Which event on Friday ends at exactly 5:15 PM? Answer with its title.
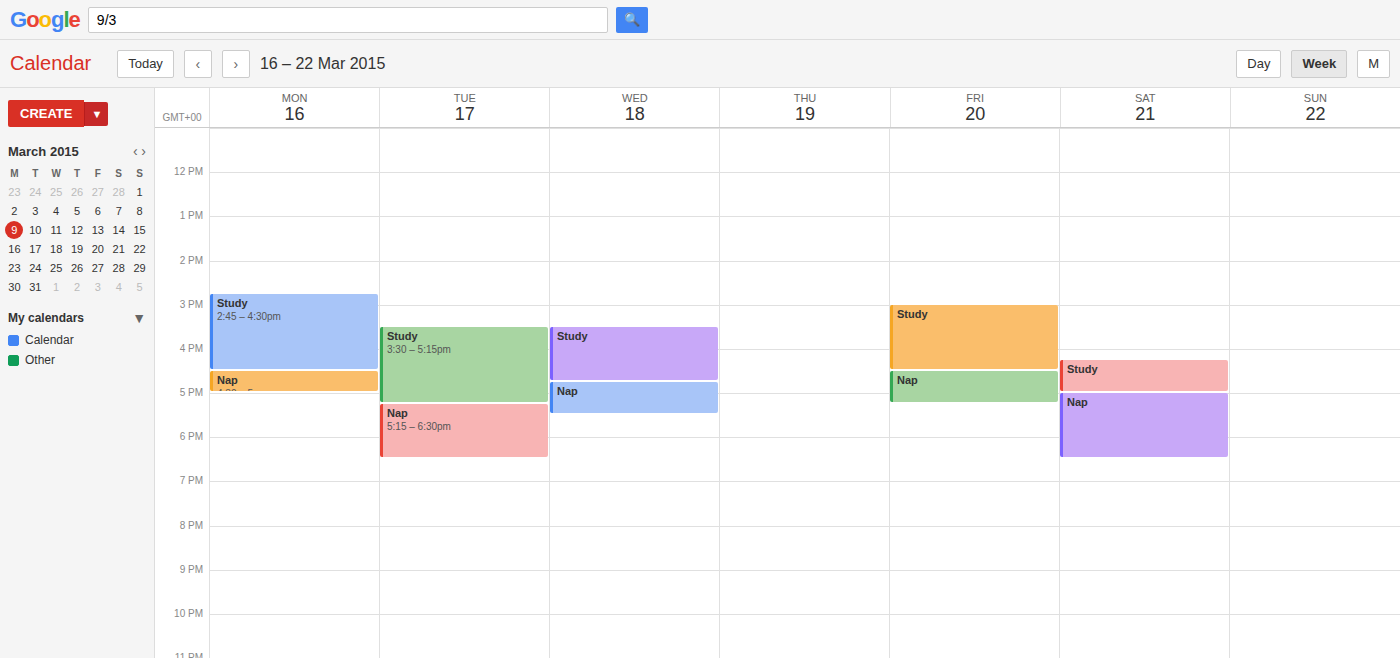
"Nap"